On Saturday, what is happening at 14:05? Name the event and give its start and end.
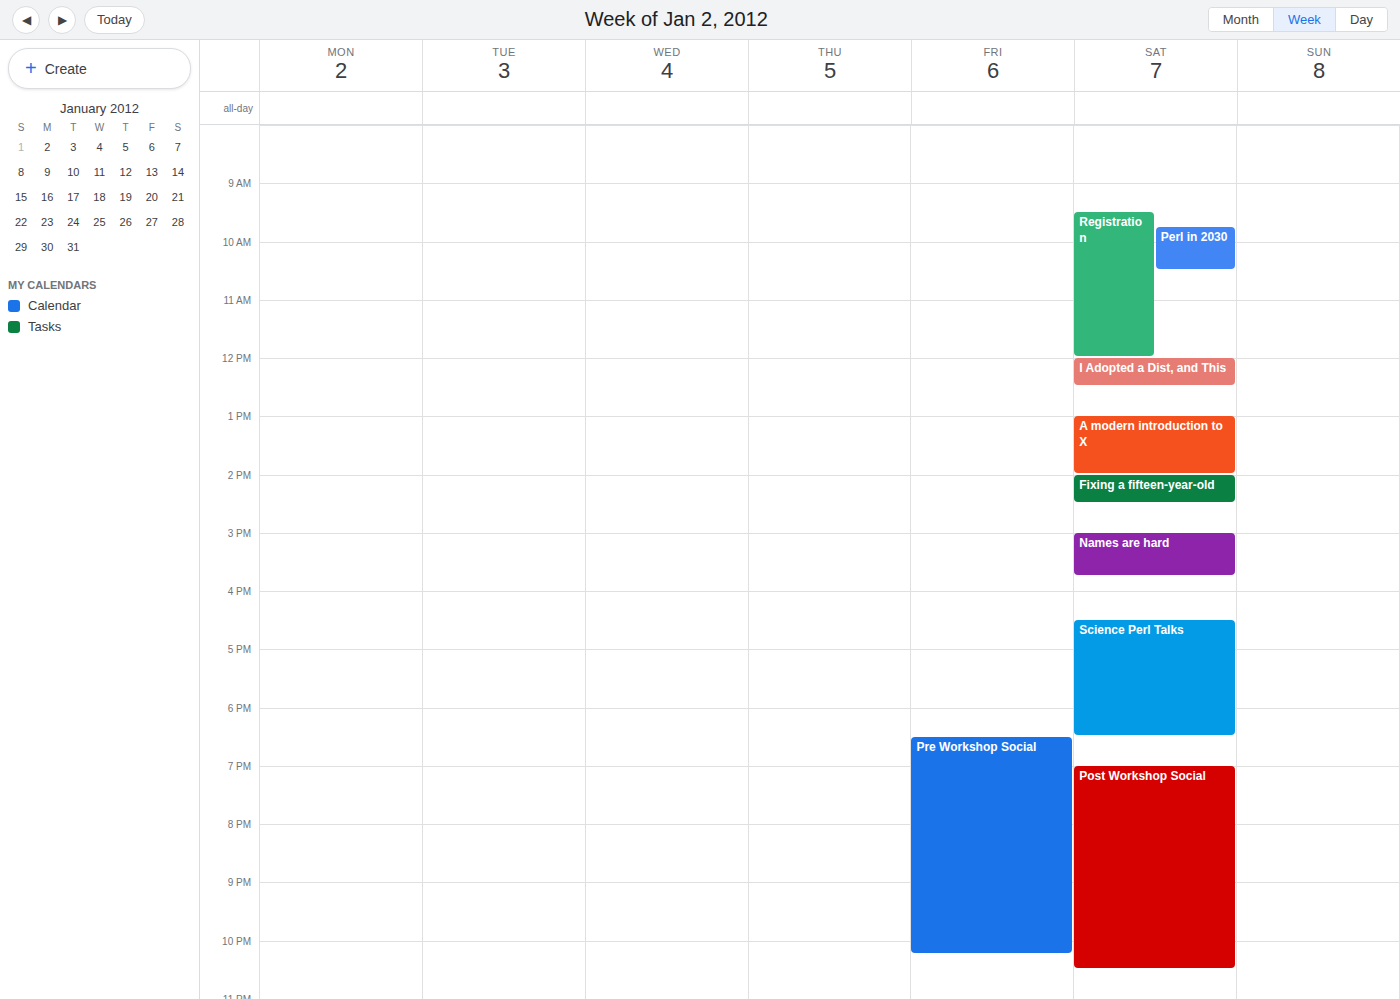
"Fixing a fifteen-year-old", 14:00 to 14:30